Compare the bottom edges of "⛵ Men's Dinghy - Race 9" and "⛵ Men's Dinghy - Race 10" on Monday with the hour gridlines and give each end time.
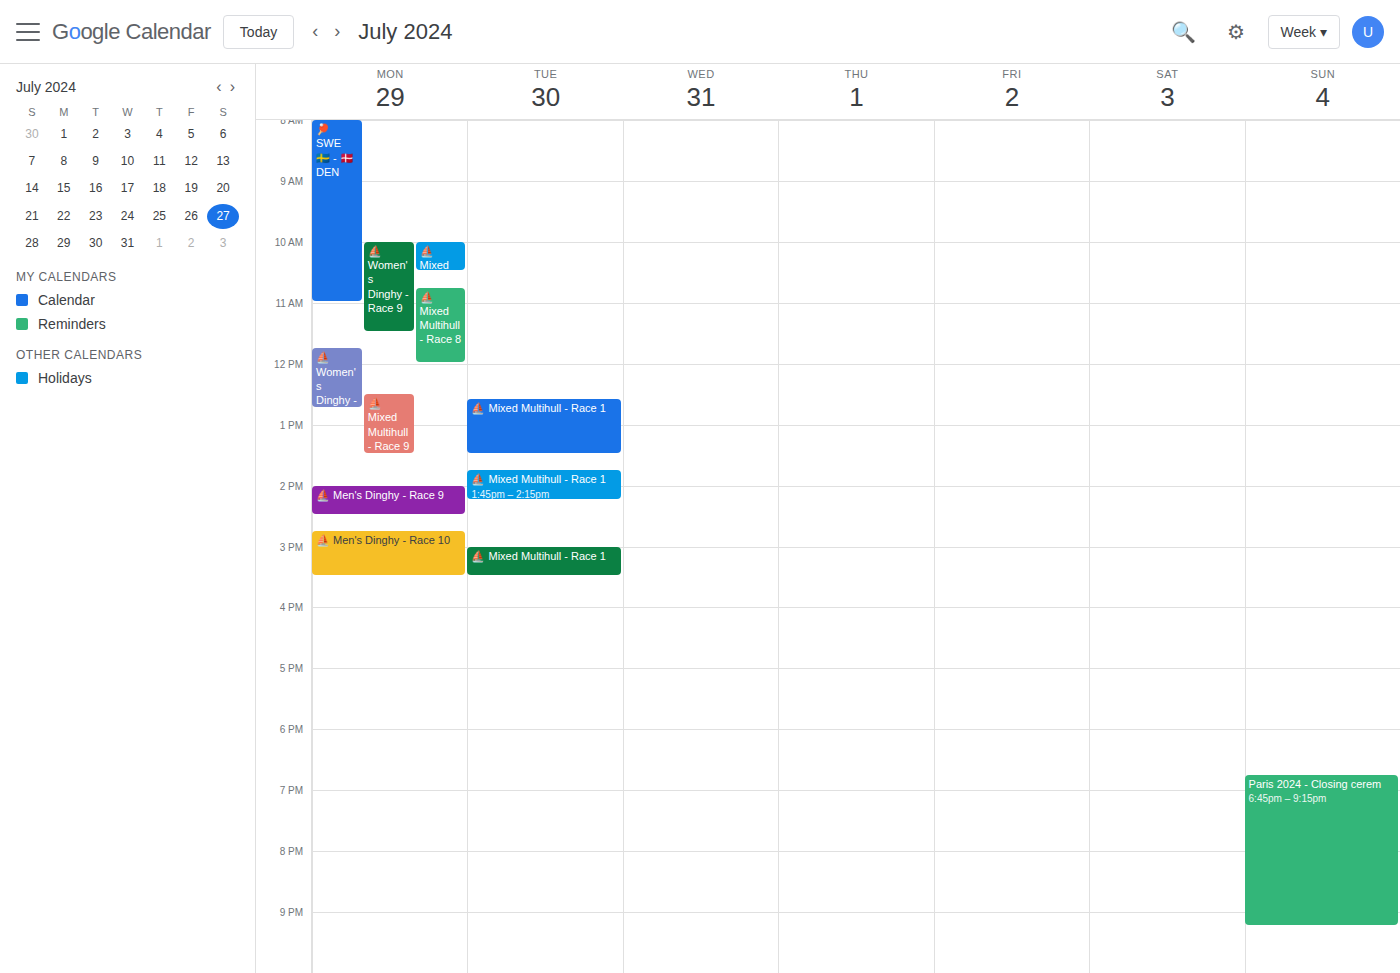
"⛵ Men's Dinghy - Race 9": 2:30 PM, halfway between the 2 PM and 3 PM lines. "⛵ Men's Dinghy - Race 10": 3:30 PM, halfway between the 3 PM and 4 PM lines.